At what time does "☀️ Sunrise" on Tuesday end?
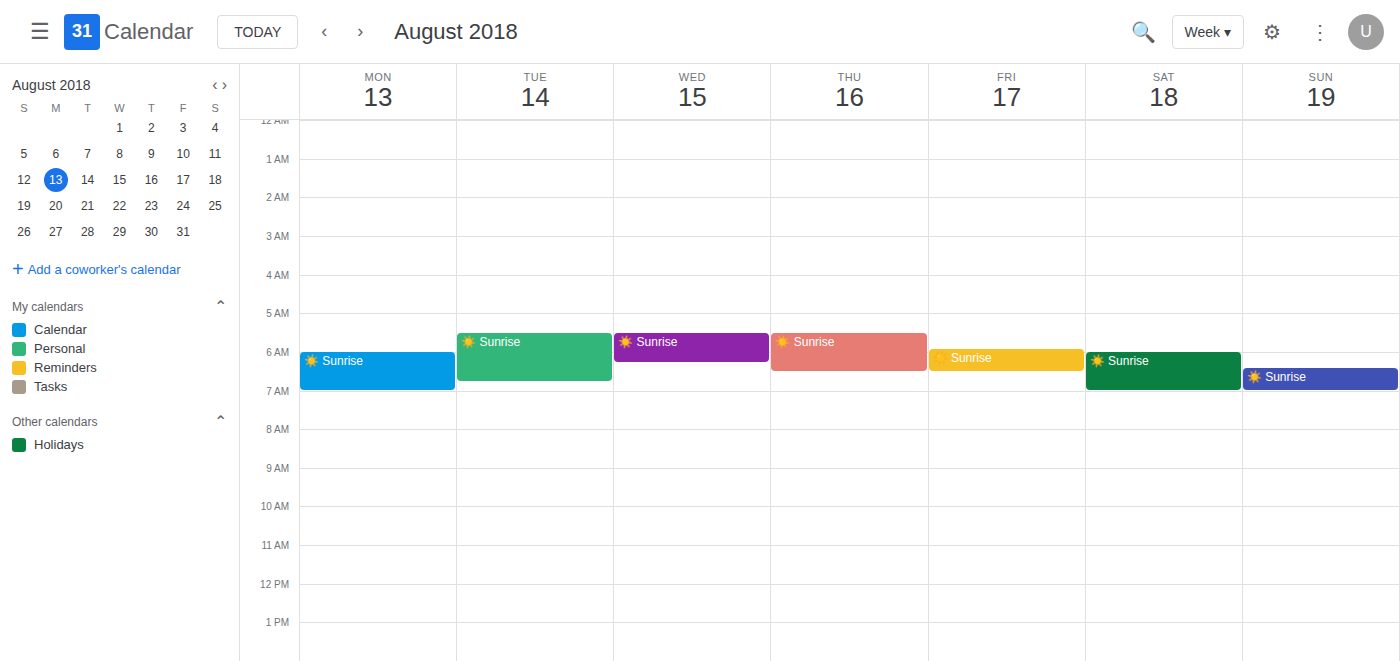
6:45 AM